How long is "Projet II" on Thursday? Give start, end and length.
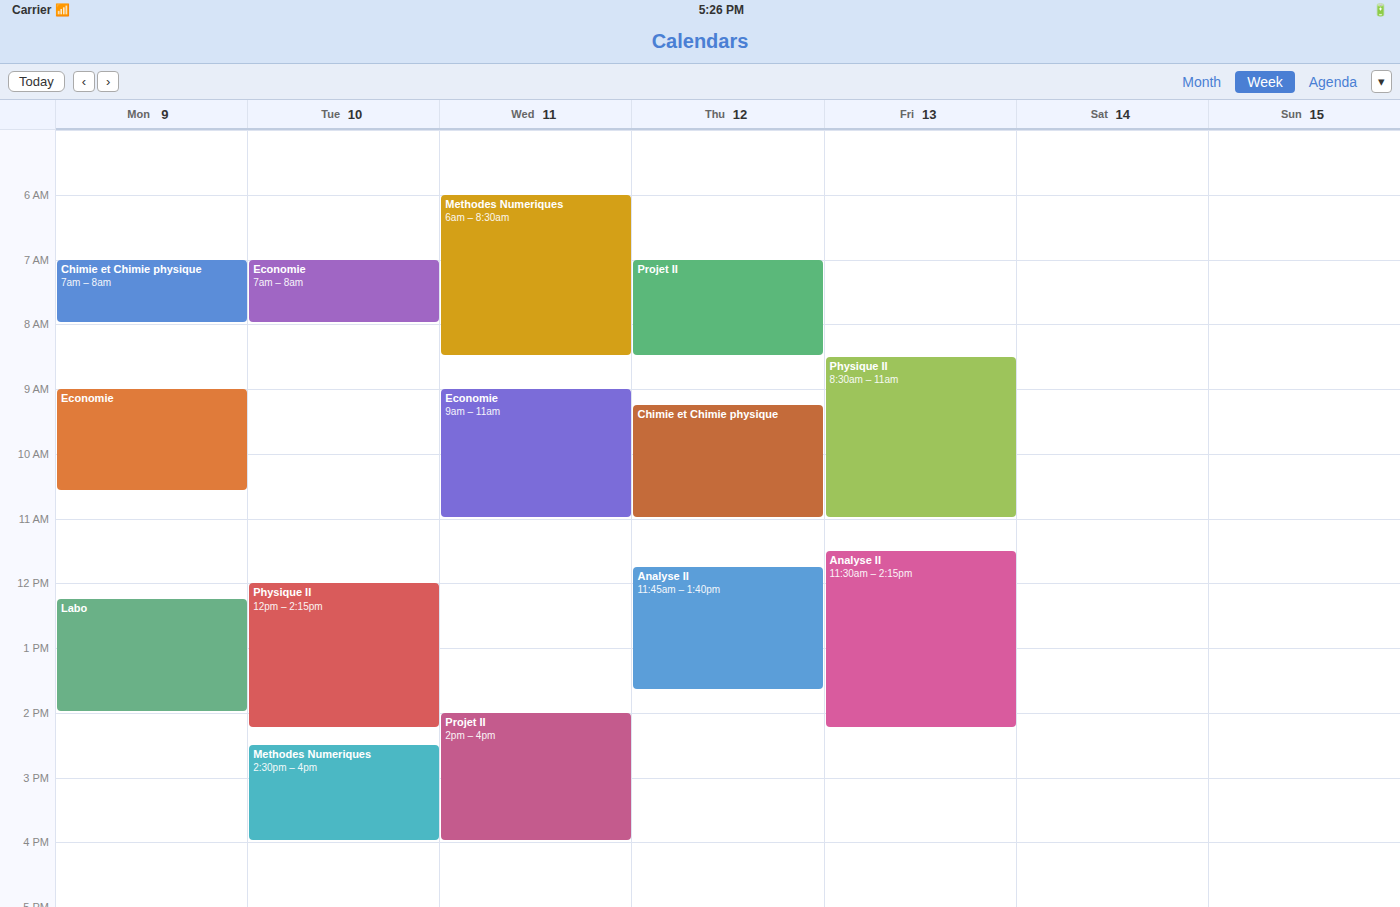
7:00 AM to 8:30 AM, 1 hour 30 minutes